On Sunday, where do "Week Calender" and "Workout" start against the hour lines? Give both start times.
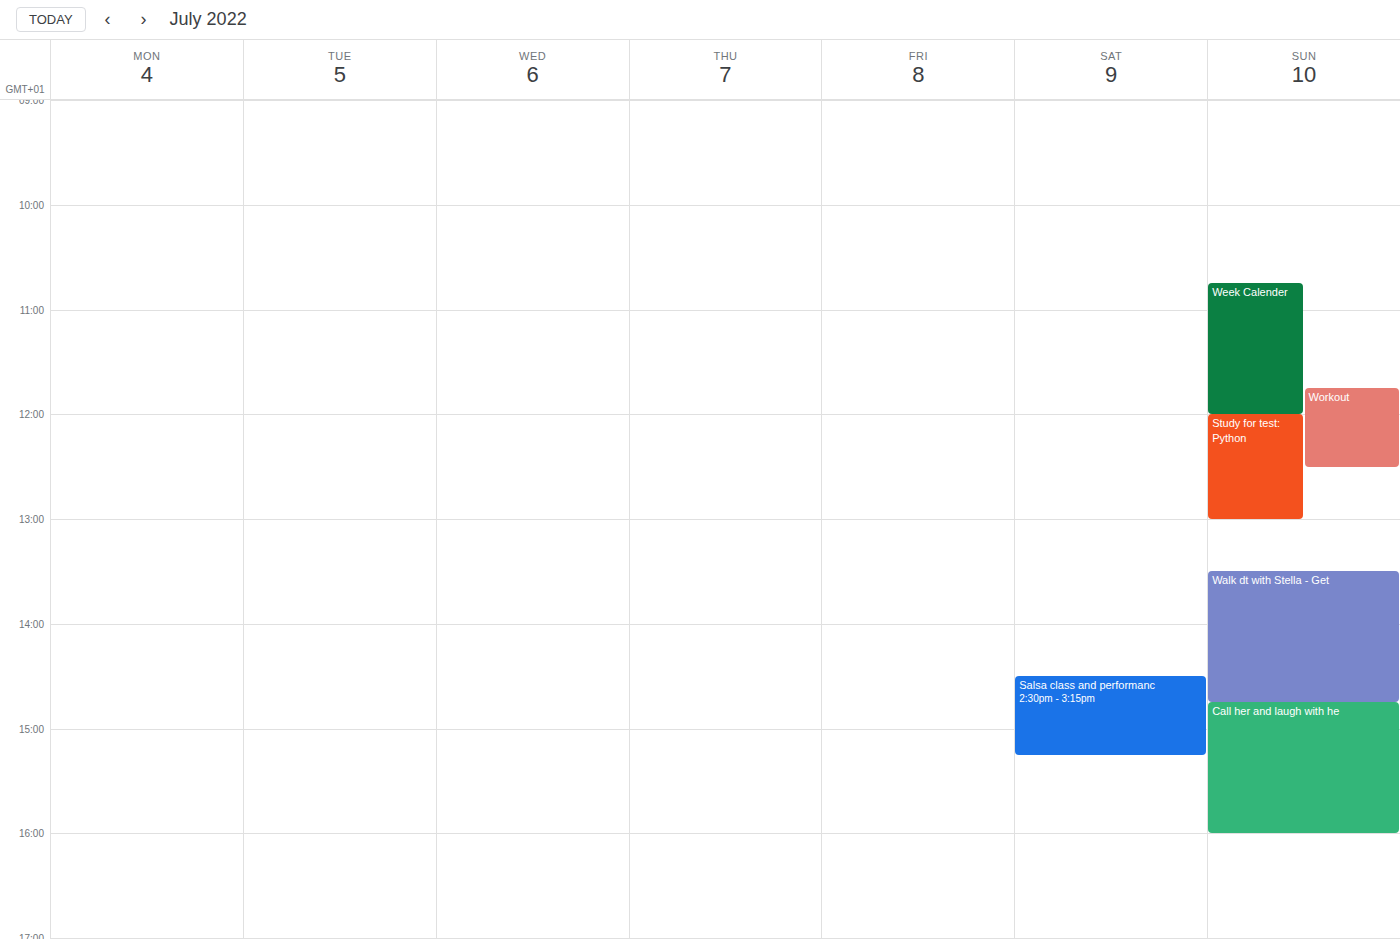
"Week Calender": 10:45 AM, neither: three quarters of the way from the 10 AM line to the 11 AM line. "Workout": 11:45 AM, neither: three quarters of the way from the 11 AM line to the 12 PM line.